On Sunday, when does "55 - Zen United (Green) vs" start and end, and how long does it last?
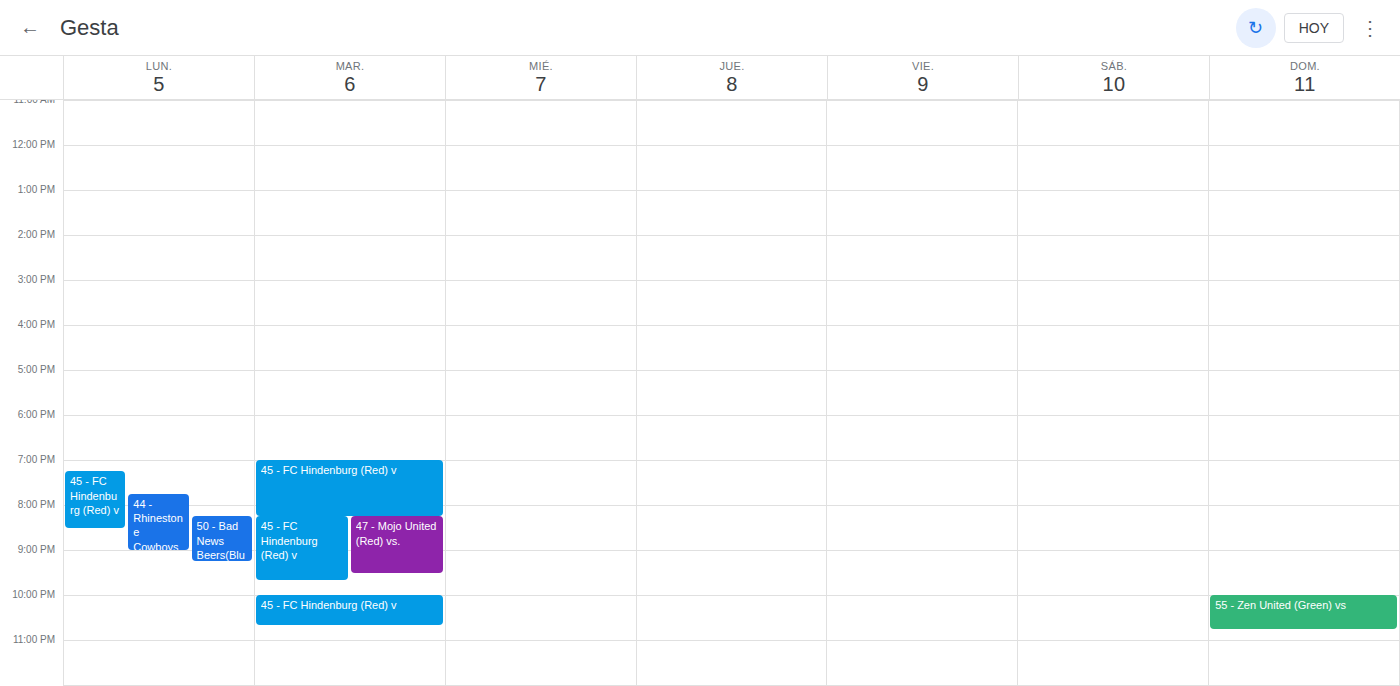
22:00 to 22:45, 45 minutes